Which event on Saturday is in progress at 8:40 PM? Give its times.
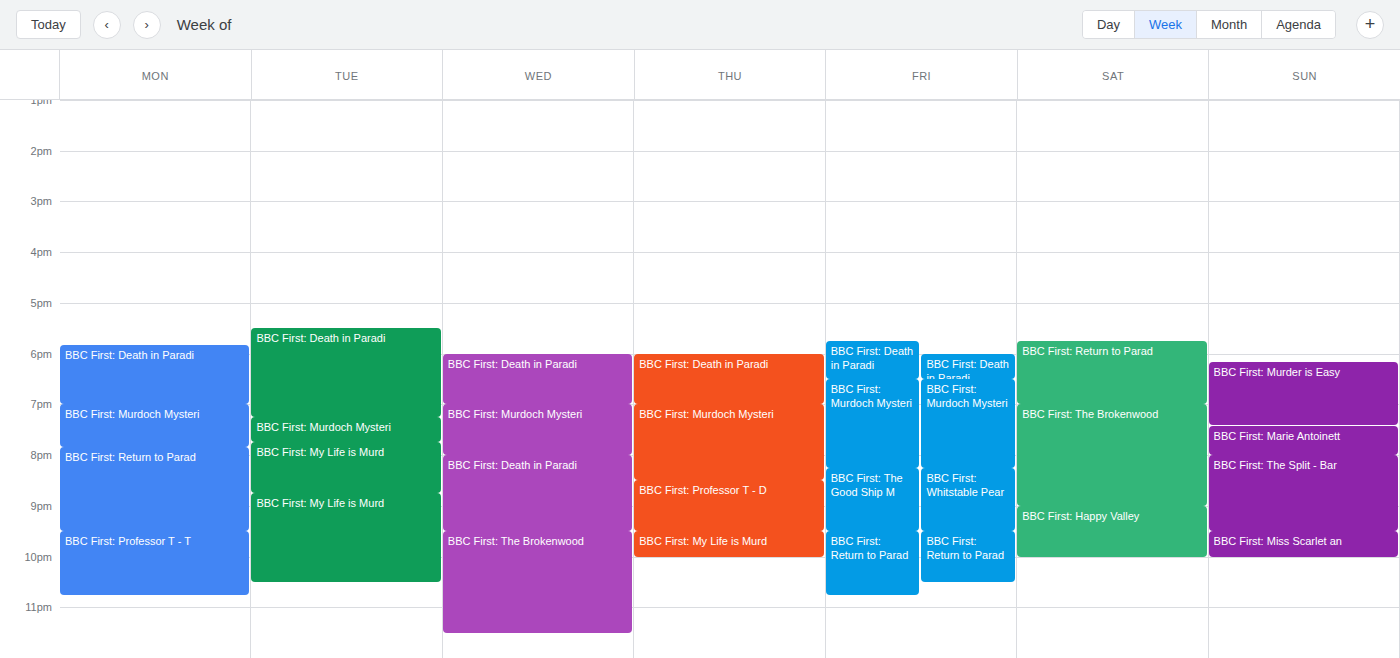
"BBC First: The Brokenwood", 7:00 PM to 9:00 PM